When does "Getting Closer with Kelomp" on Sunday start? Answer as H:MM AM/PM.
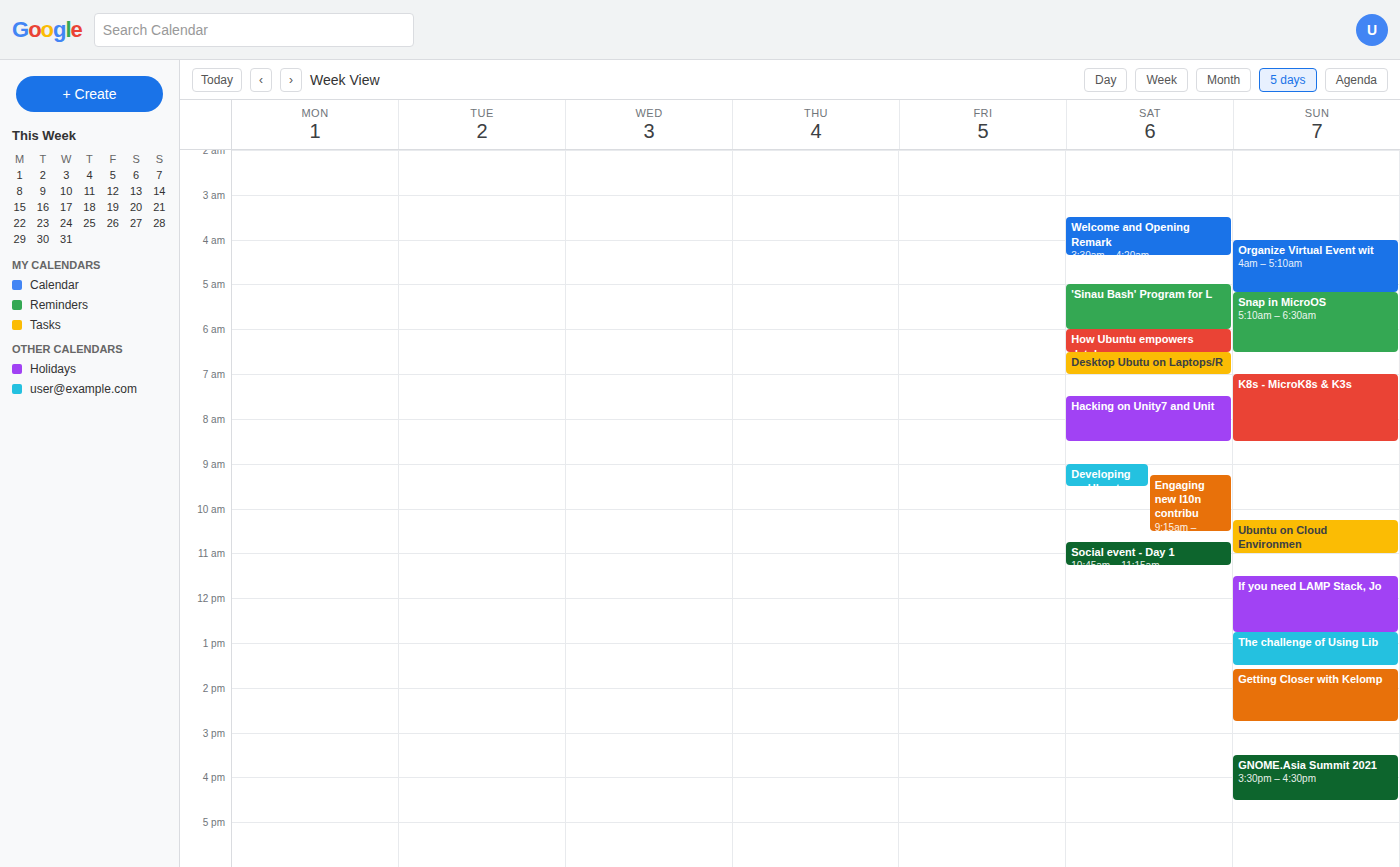
1:35 PM